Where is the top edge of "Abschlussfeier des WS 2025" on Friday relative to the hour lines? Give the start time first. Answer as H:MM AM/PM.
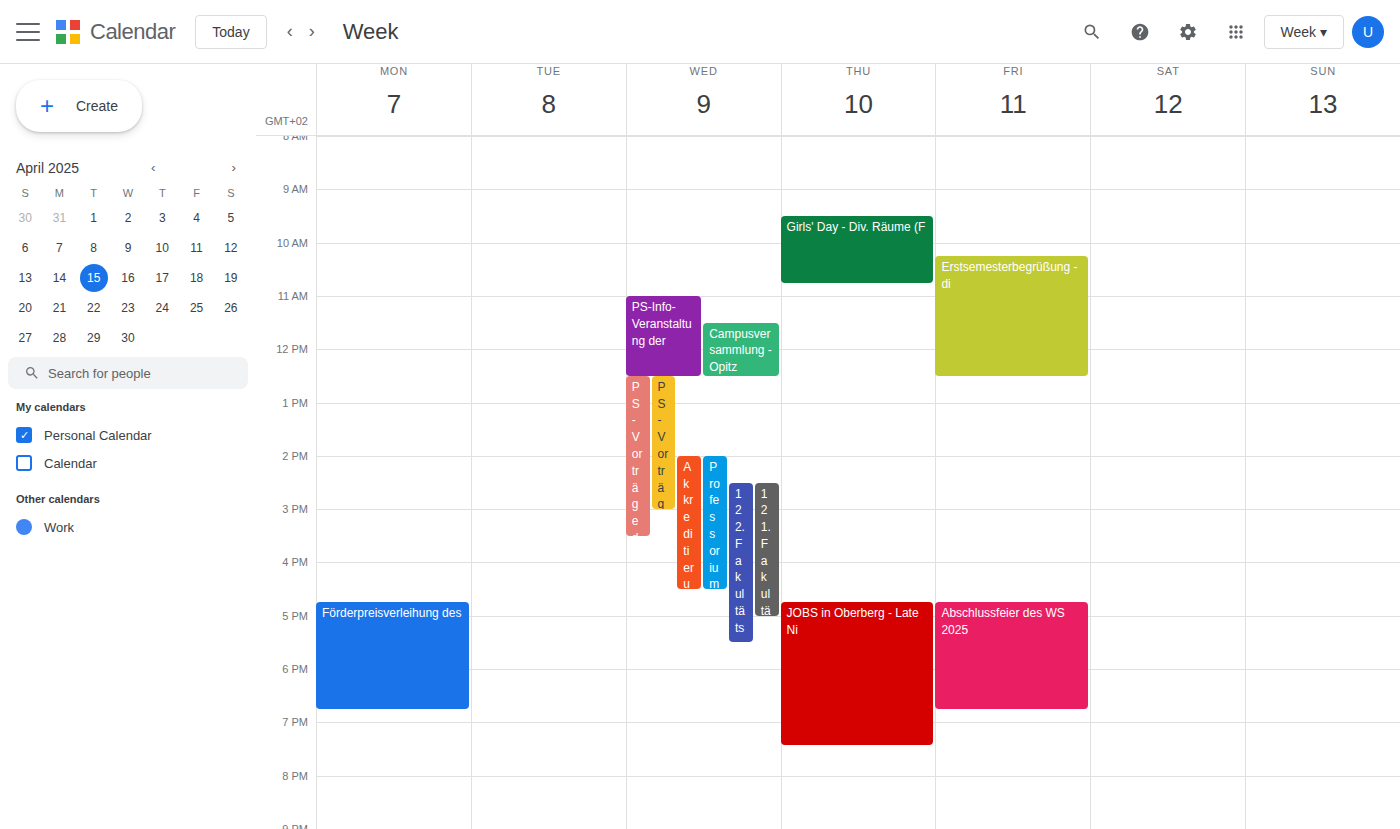
4:45 PM -- neither: three quarters of the way from the 4 PM line to the 5 PM line.